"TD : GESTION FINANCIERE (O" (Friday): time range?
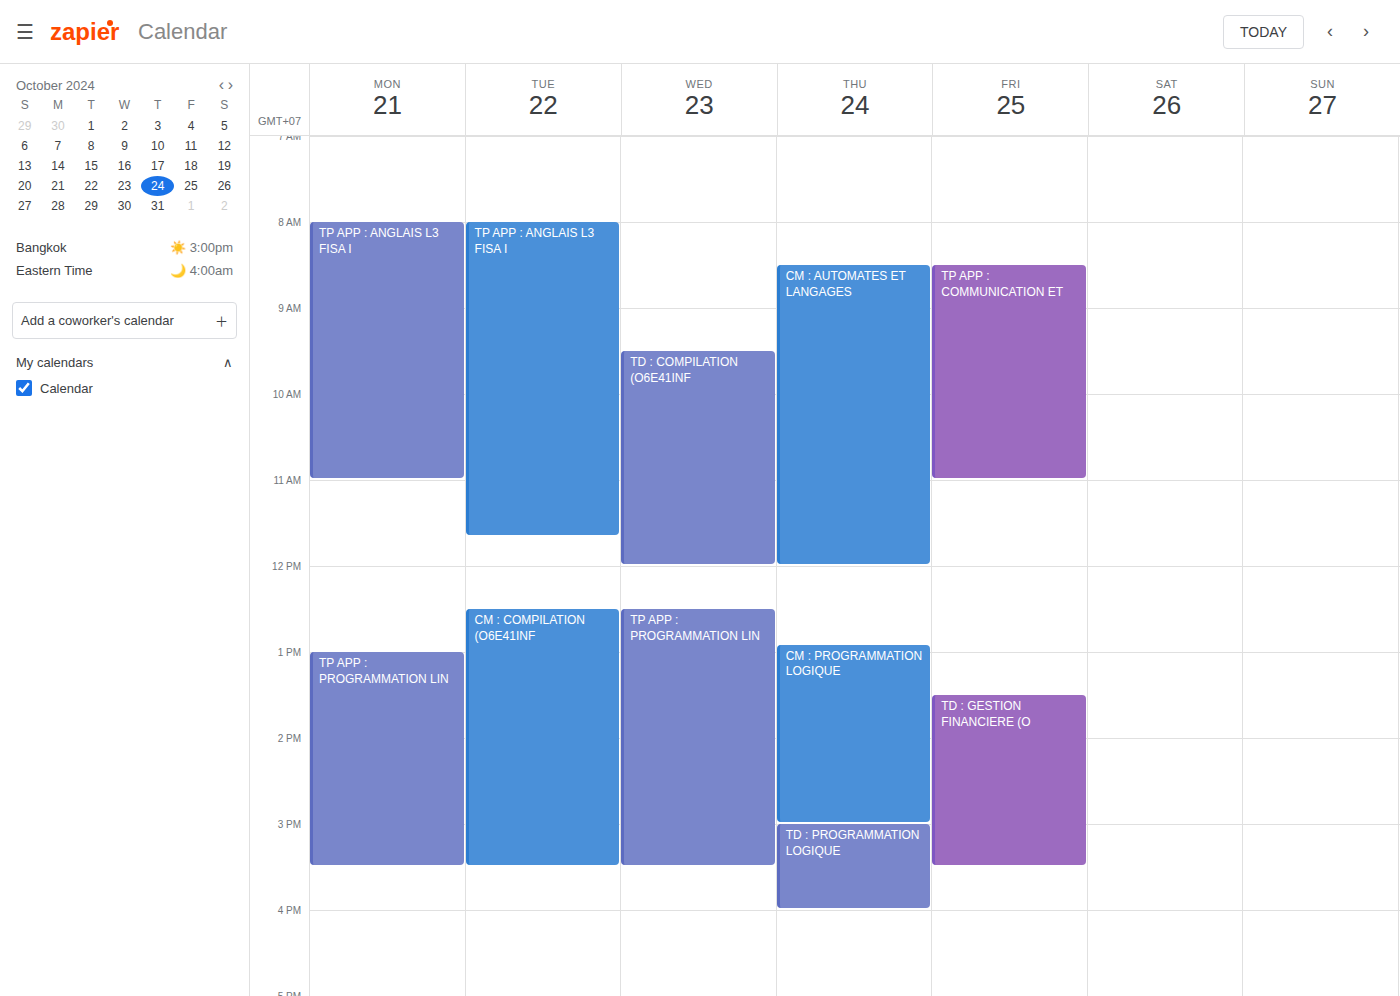
1:30 PM to 3:30 PM